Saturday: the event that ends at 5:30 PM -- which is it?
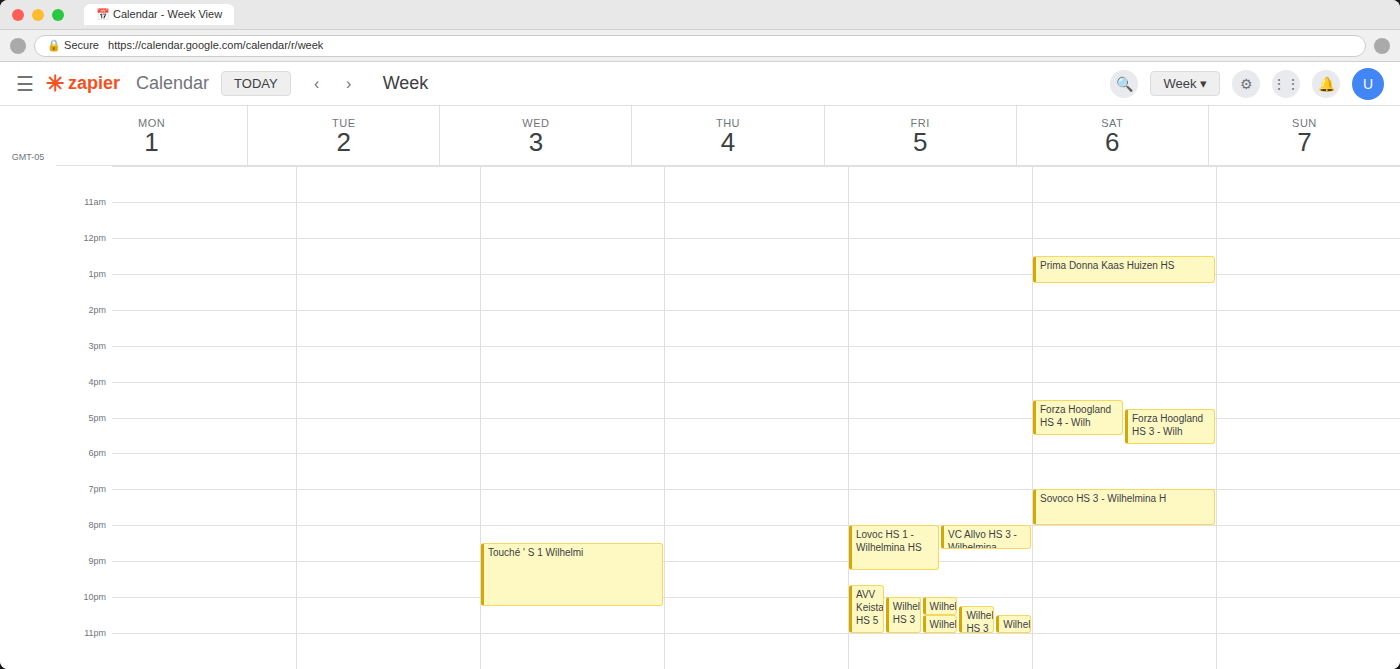
"Forza Hoogland HS 4 - Wilh"